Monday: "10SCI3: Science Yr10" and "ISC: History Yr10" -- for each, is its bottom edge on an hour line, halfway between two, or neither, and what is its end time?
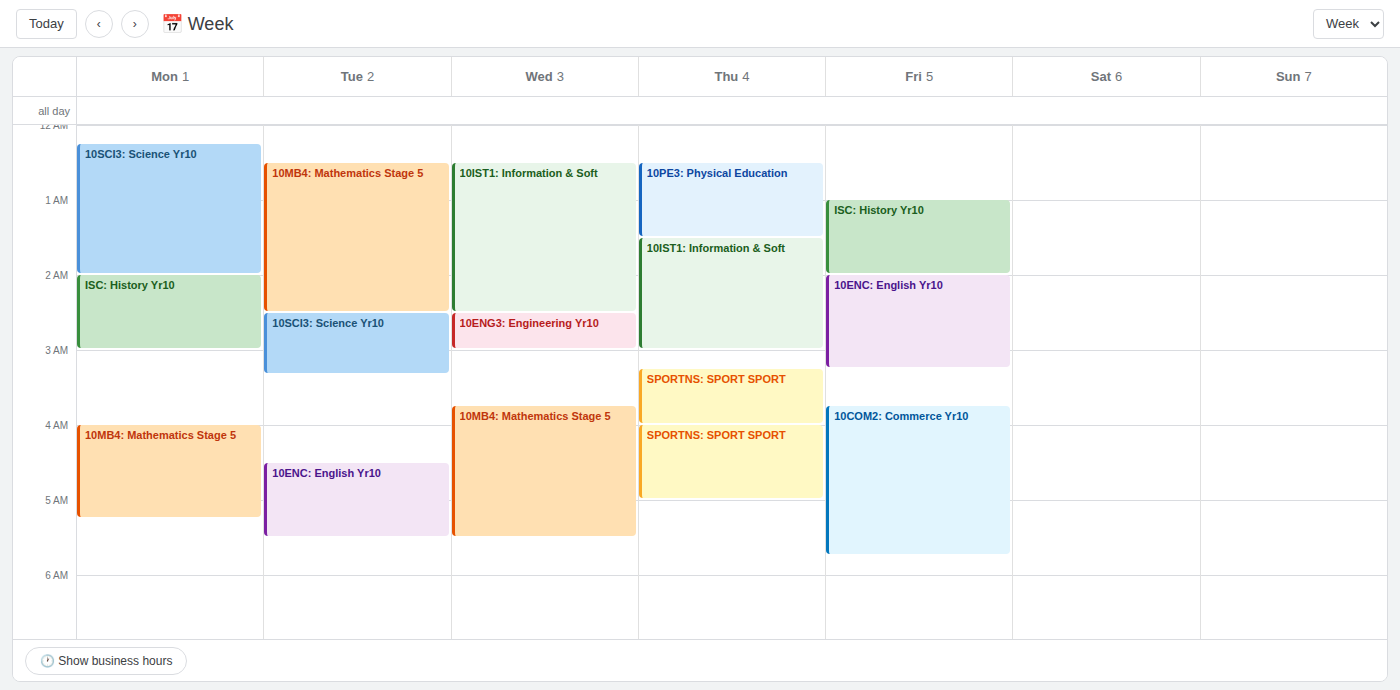
"10SCI3: Science Yr10": 2:00 AM, exactly on the 2 AM line. "ISC: History Yr10": 3:00 AM, exactly on the 3 AM line.